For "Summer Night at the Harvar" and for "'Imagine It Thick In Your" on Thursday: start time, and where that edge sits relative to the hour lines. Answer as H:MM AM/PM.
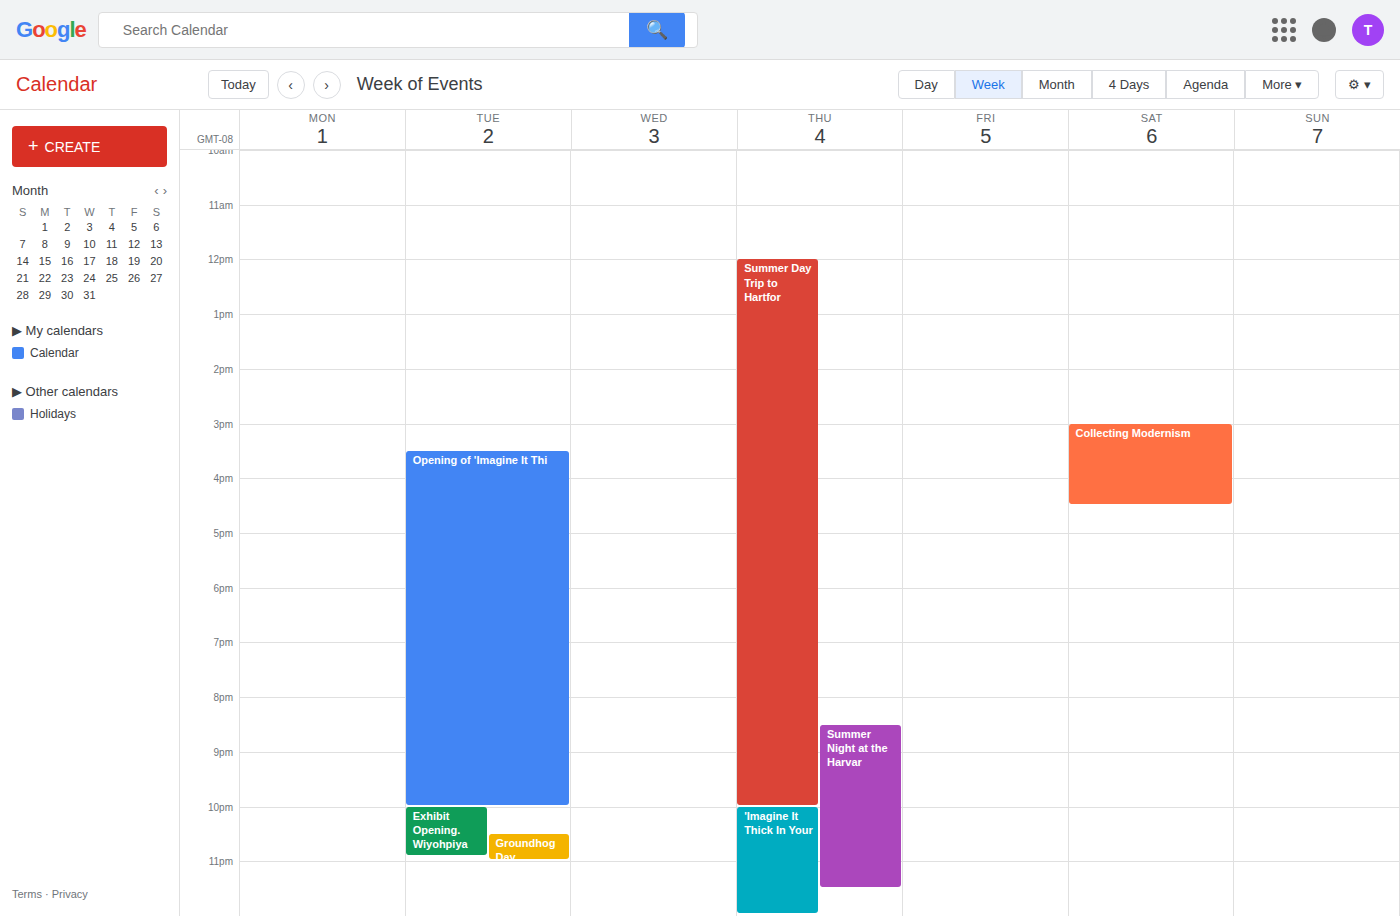
"Summer Night at the Harvar": 8:30 PM, halfway between the 8 PM and 9 PM lines. "'Imagine It Thick In Your": 10:00 PM, exactly on the 10 PM line.